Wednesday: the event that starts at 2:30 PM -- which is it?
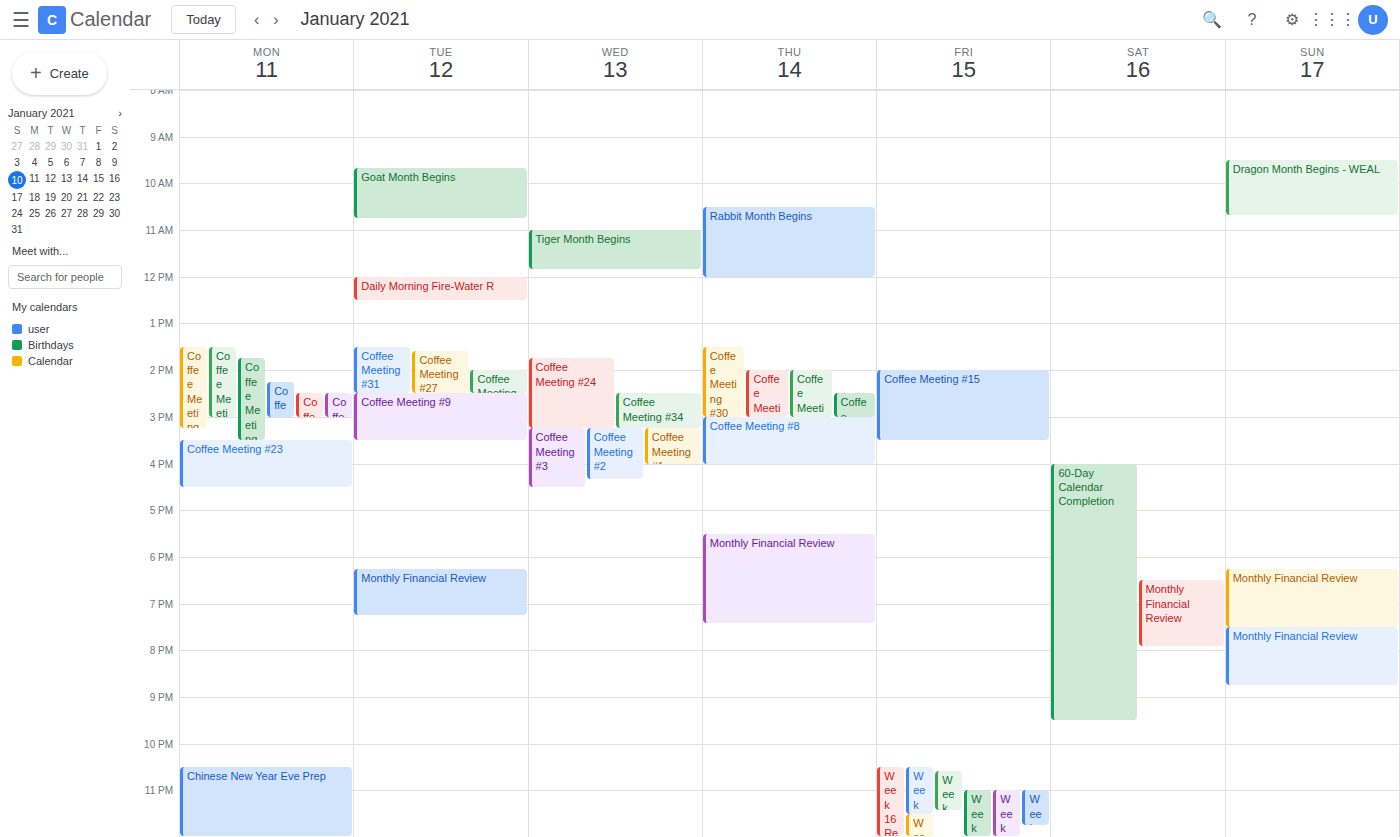
"Coffee Meeting #34"